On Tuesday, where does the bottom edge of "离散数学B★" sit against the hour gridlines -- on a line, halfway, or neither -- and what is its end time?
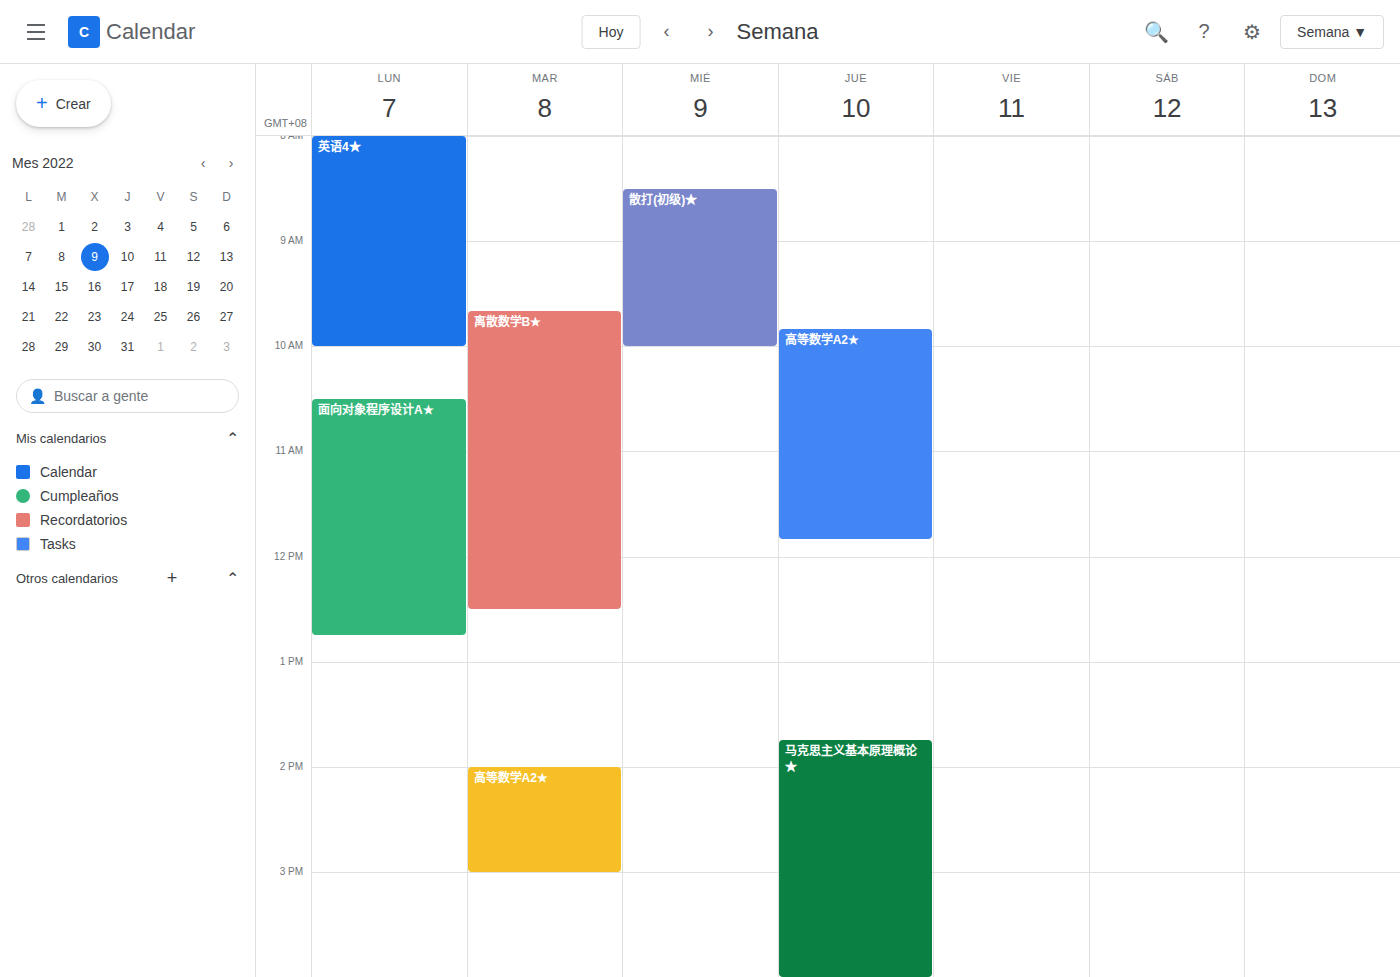
12:30 PM -- halfway between the 12 PM and 1 PM lines.